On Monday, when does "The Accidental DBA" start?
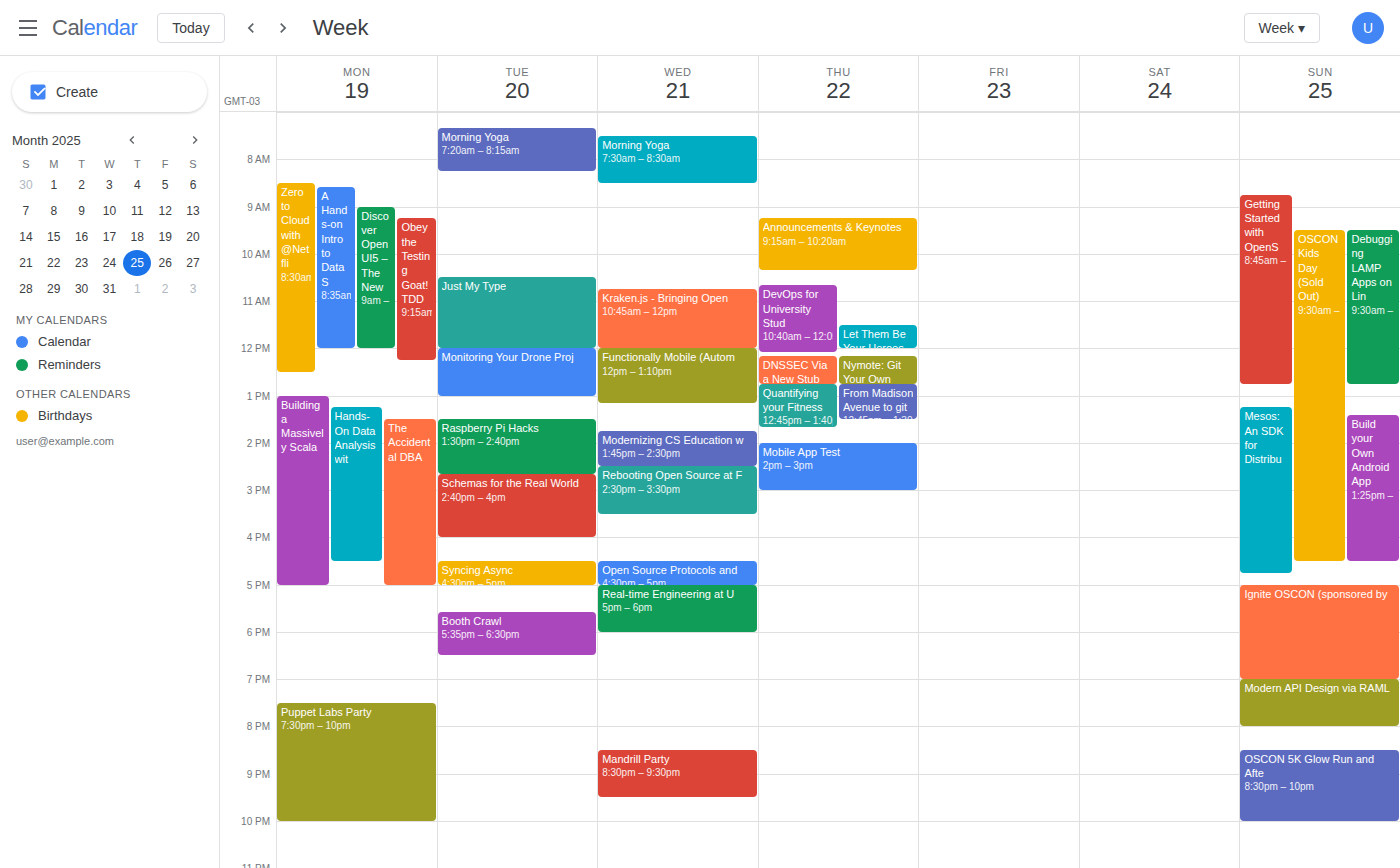
1:30 PM